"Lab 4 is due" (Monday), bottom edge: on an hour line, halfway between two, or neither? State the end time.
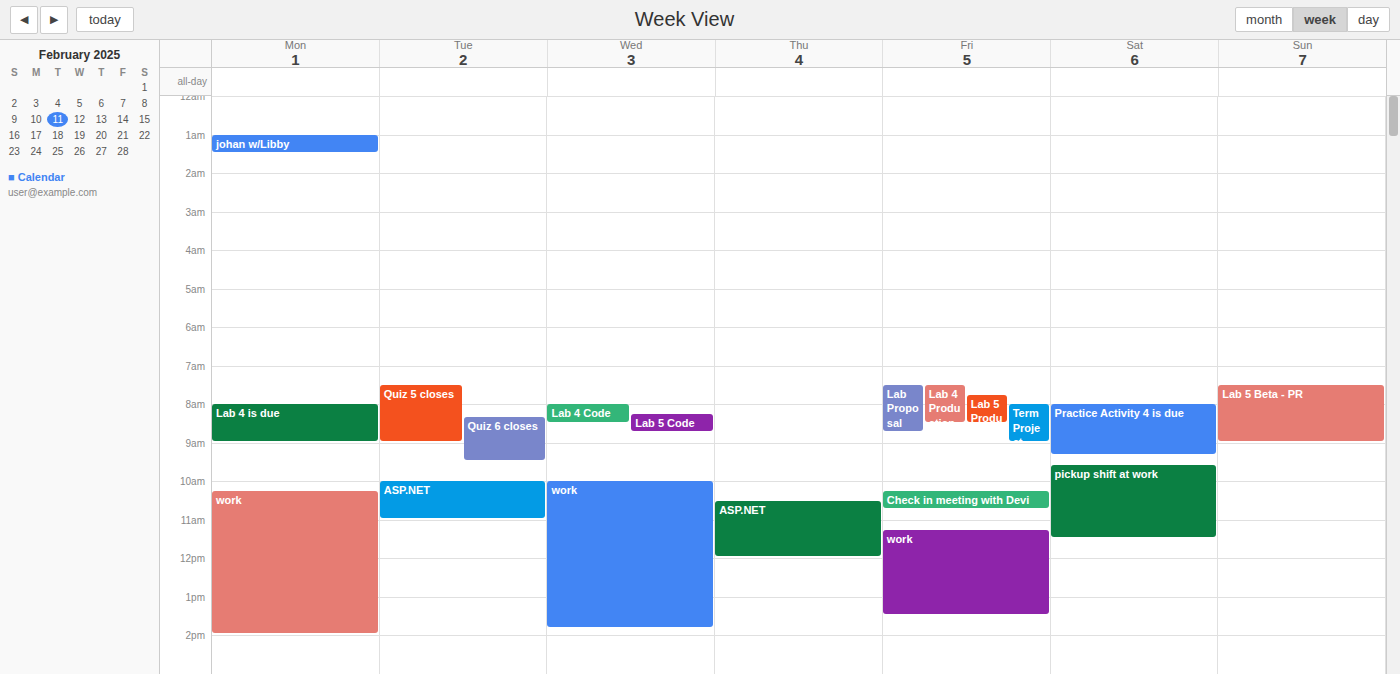
9:00 AM -- exactly on the 9 AM line.